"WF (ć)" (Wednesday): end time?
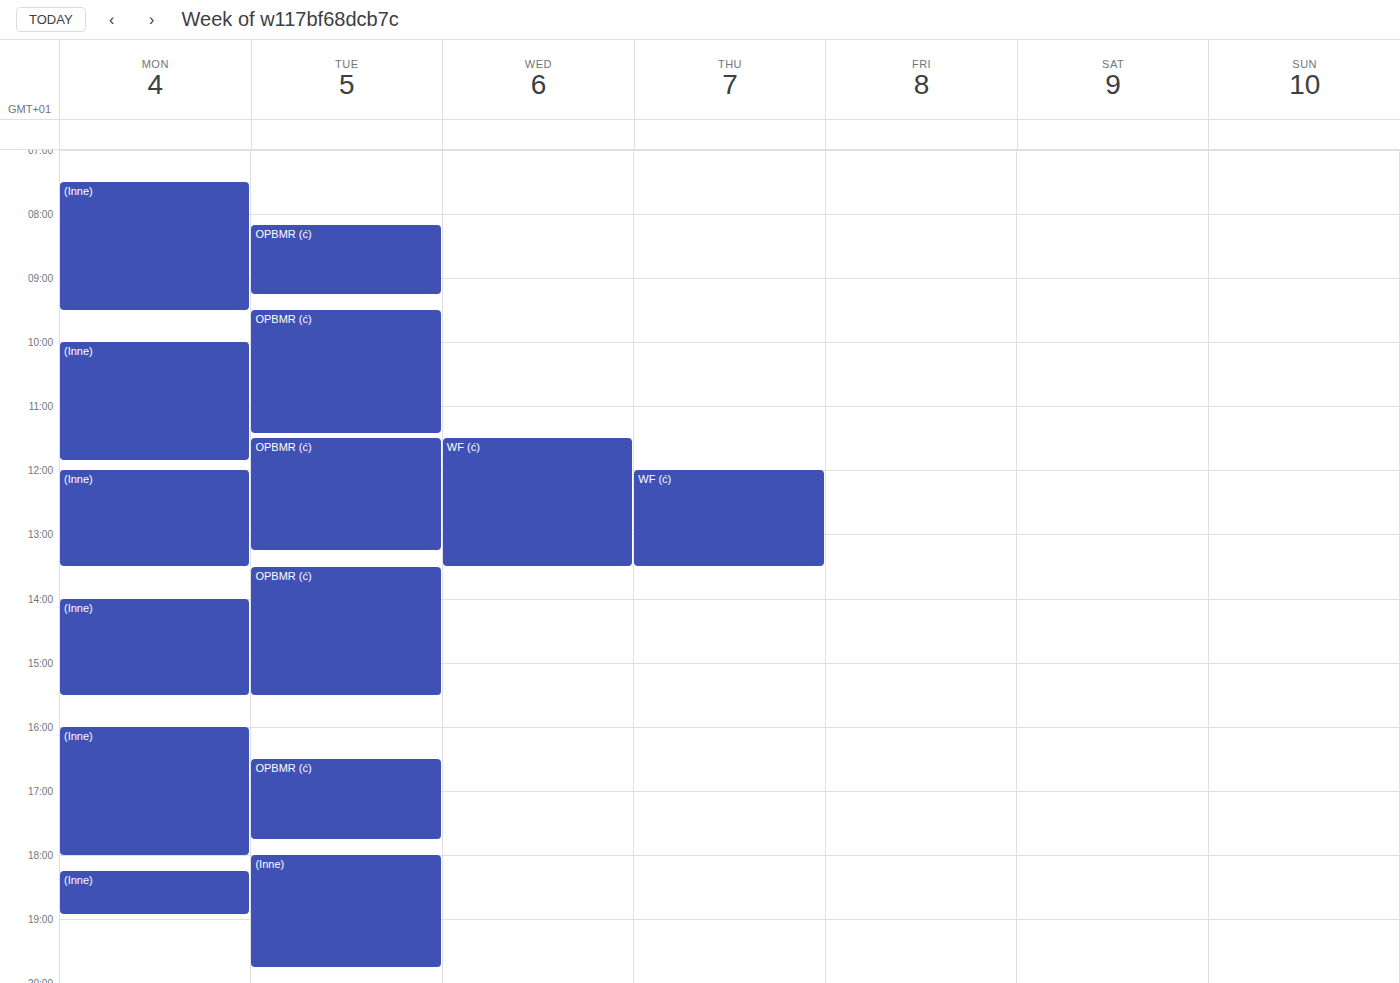
1:30 PM